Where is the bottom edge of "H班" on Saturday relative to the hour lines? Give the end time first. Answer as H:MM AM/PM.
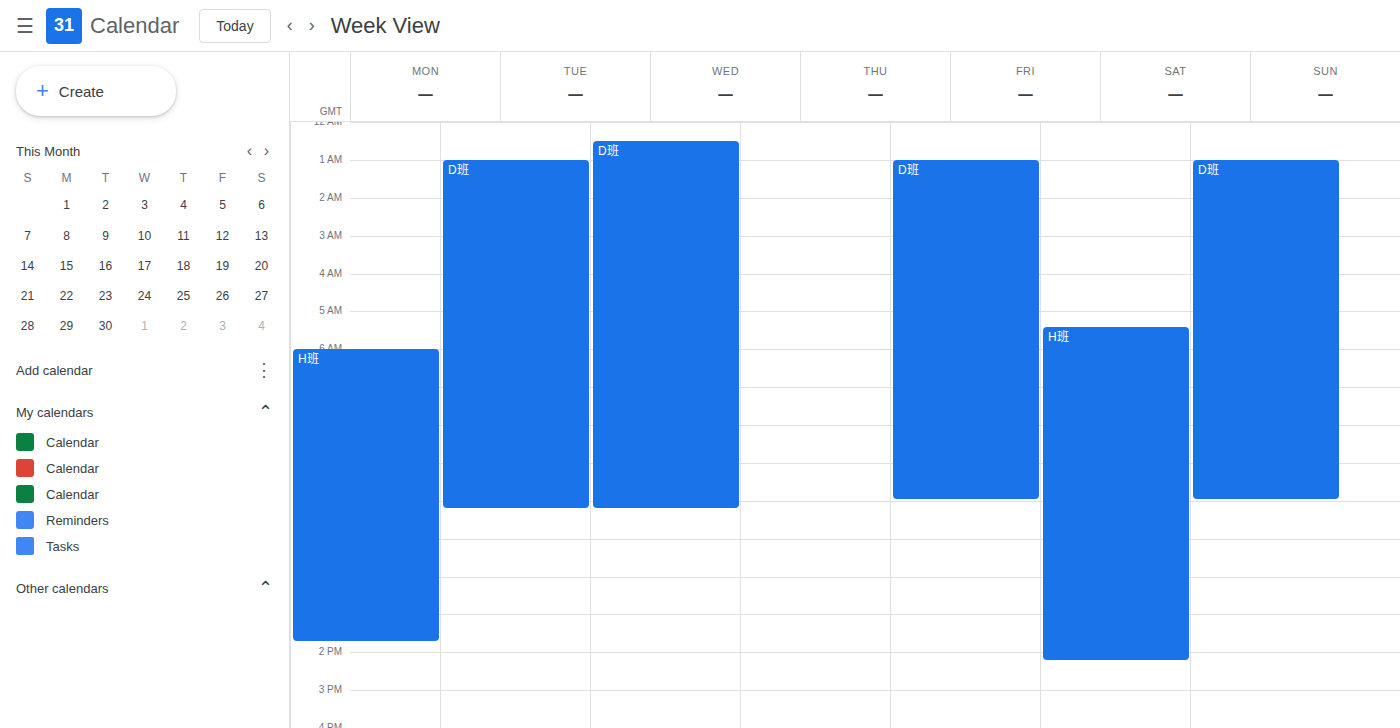
2:15 PM -- neither: a quarter of the way from the 2 PM line to the 3 PM line.